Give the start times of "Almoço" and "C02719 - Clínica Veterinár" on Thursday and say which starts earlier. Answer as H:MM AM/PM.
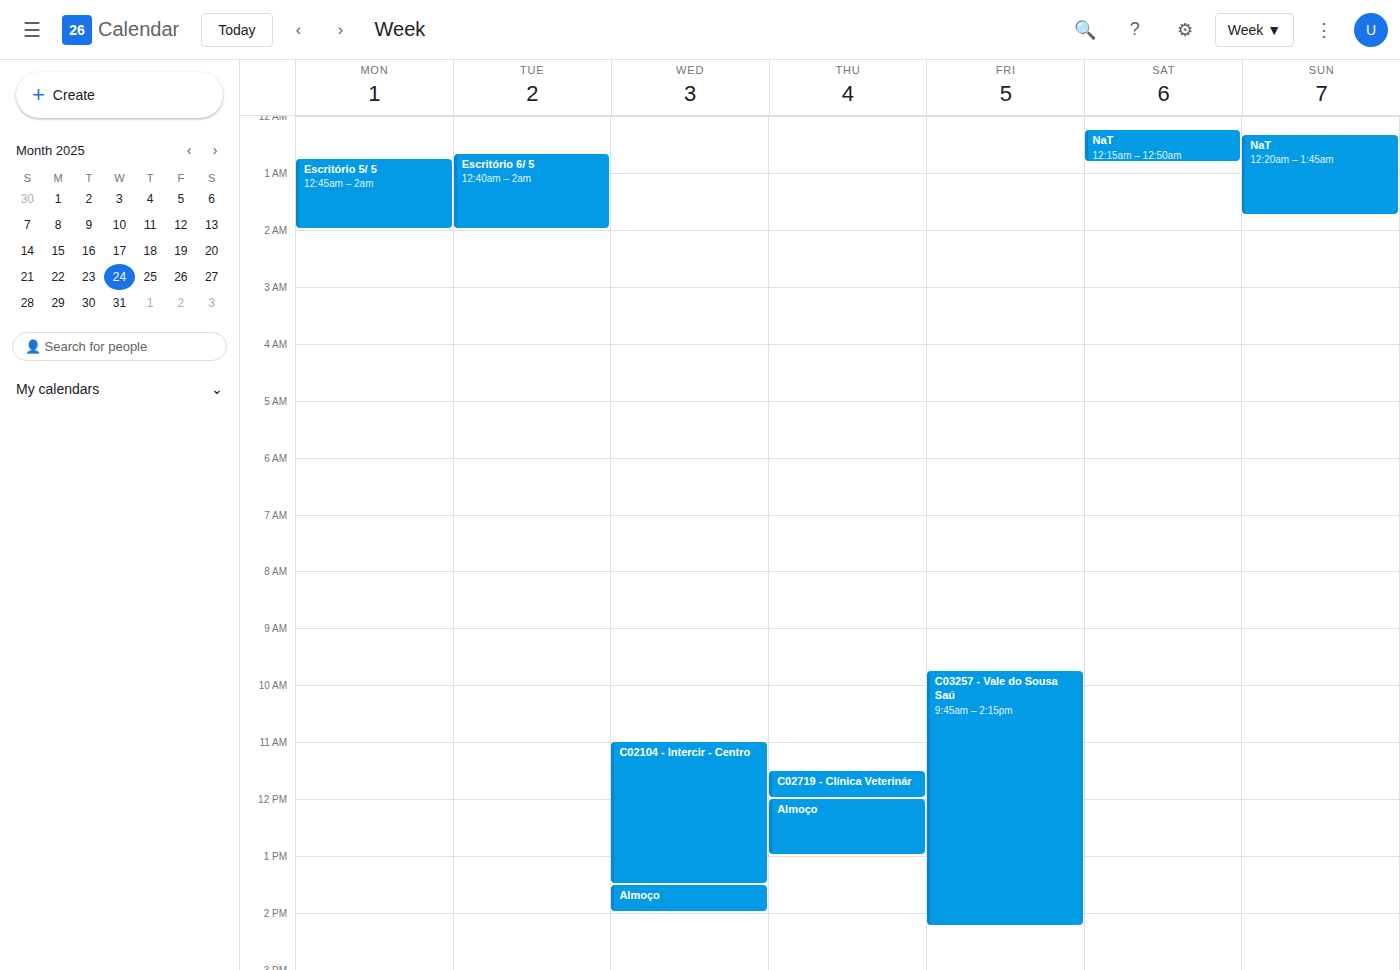
"C02719 - Clínica Veterinár" 11:30 AM; "Almoço" 12:00 PM.